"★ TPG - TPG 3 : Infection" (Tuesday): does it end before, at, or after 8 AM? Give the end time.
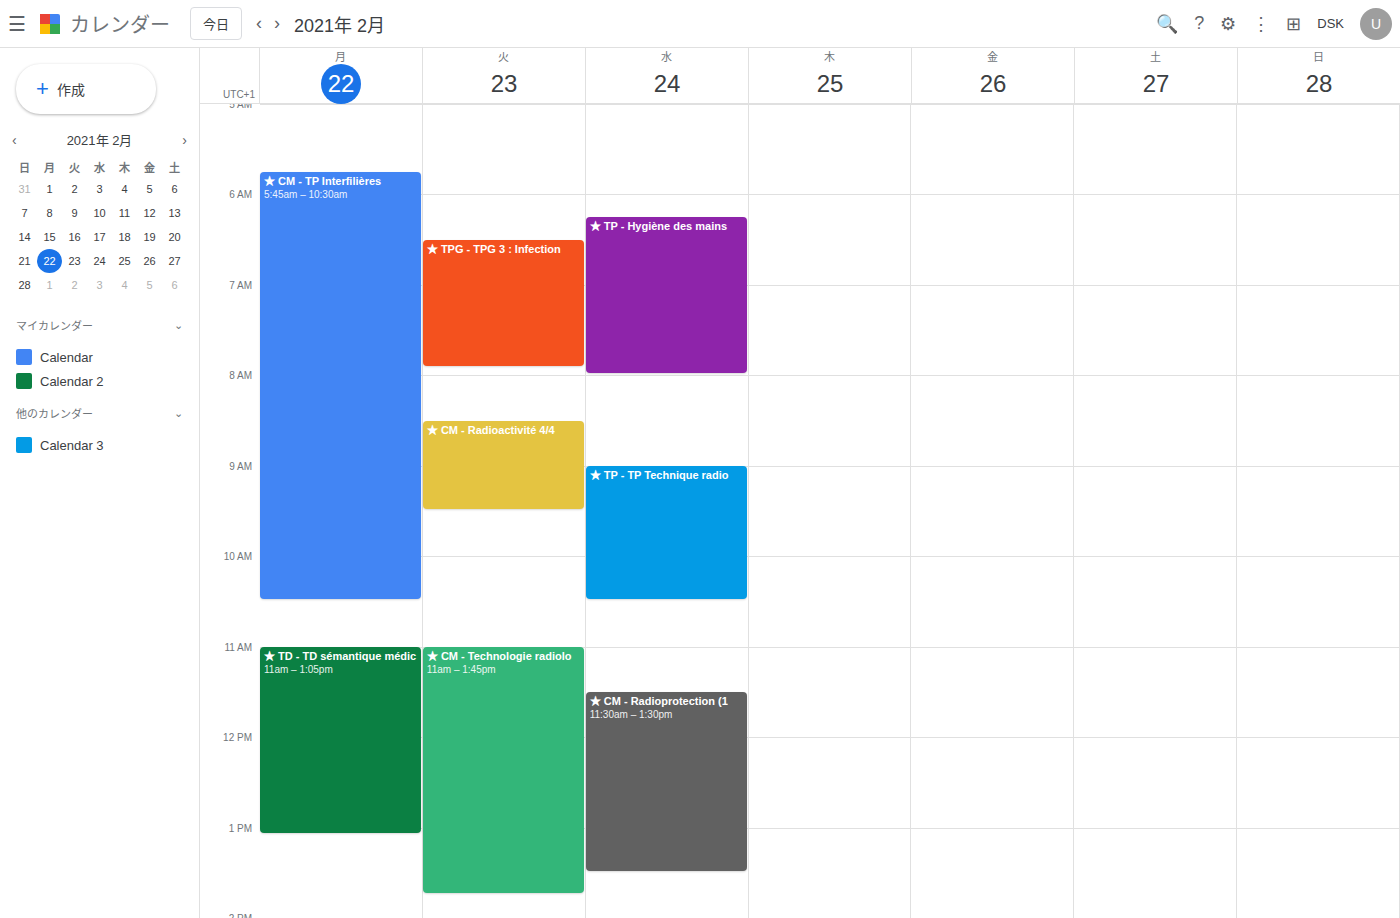
7:55 AM -- before 8 AM, 5 minutes above the 8 AM line.